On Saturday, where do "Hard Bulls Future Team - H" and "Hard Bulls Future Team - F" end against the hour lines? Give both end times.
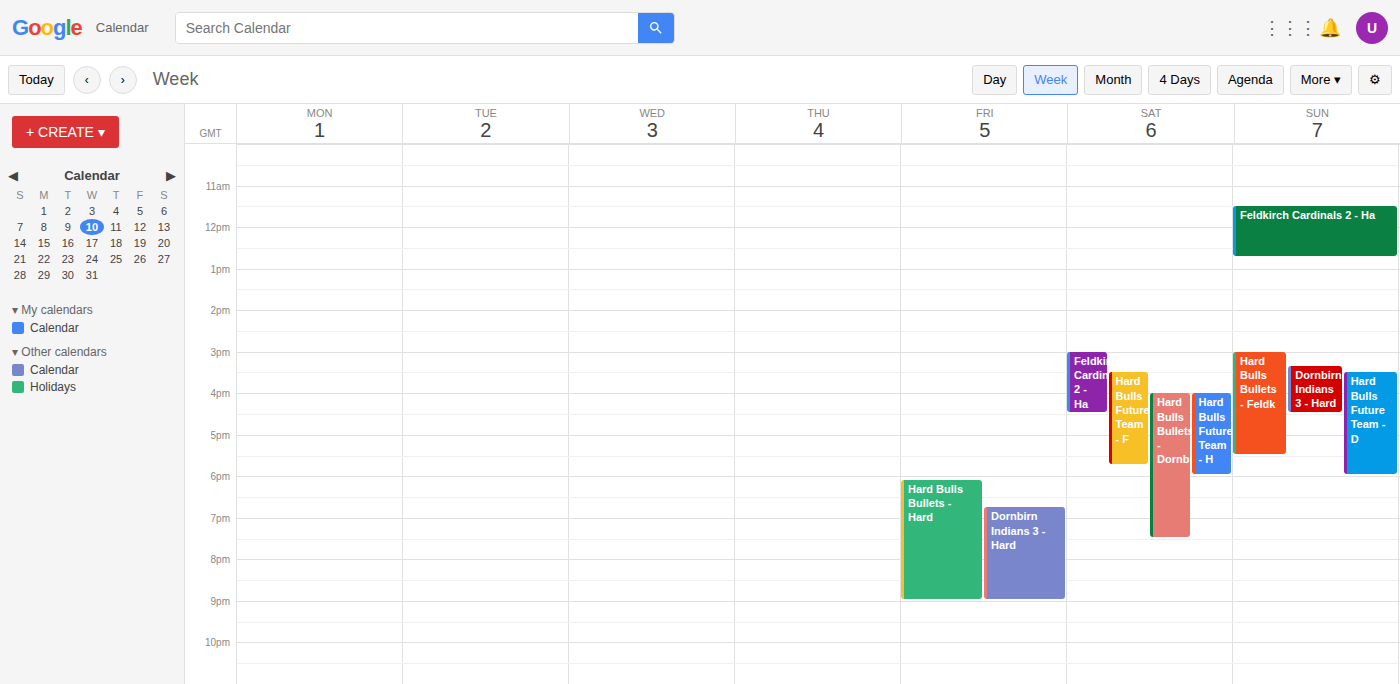
"Hard Bulls Future Team - H": 6:00 PM, exactly on the 6 PM line. "Hard Bulls Future Team - F": 5:45 PM, neither: three quarters of the way from the 5 PM line to the 6 PM line.